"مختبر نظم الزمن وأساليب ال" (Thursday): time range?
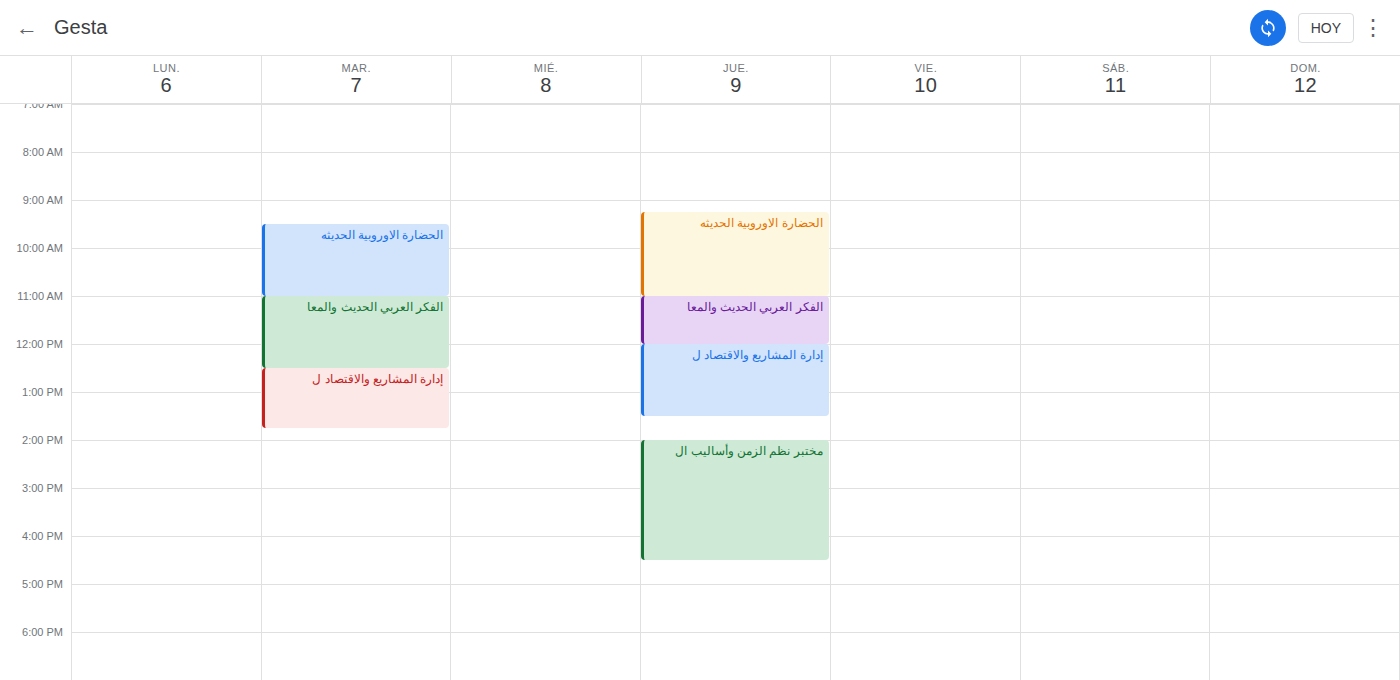
2:00 PM to 4:30 PM